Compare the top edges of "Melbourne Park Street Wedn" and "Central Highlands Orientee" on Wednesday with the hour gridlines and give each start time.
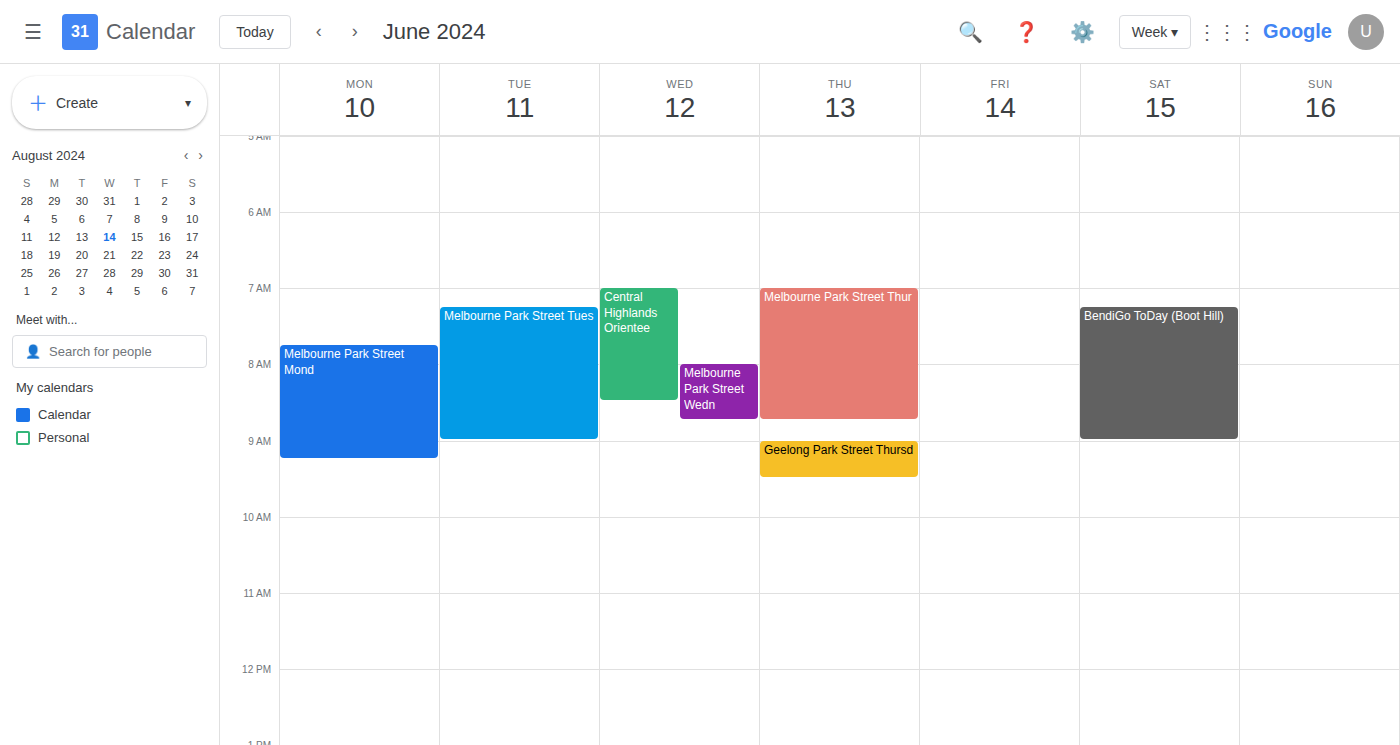
"Melbourne Park Street Wedn": 8:00 AM, exactly on the 8 AM line. "Central Highlands Orientee": 7:00 AM, exactly on the 7 AM line.